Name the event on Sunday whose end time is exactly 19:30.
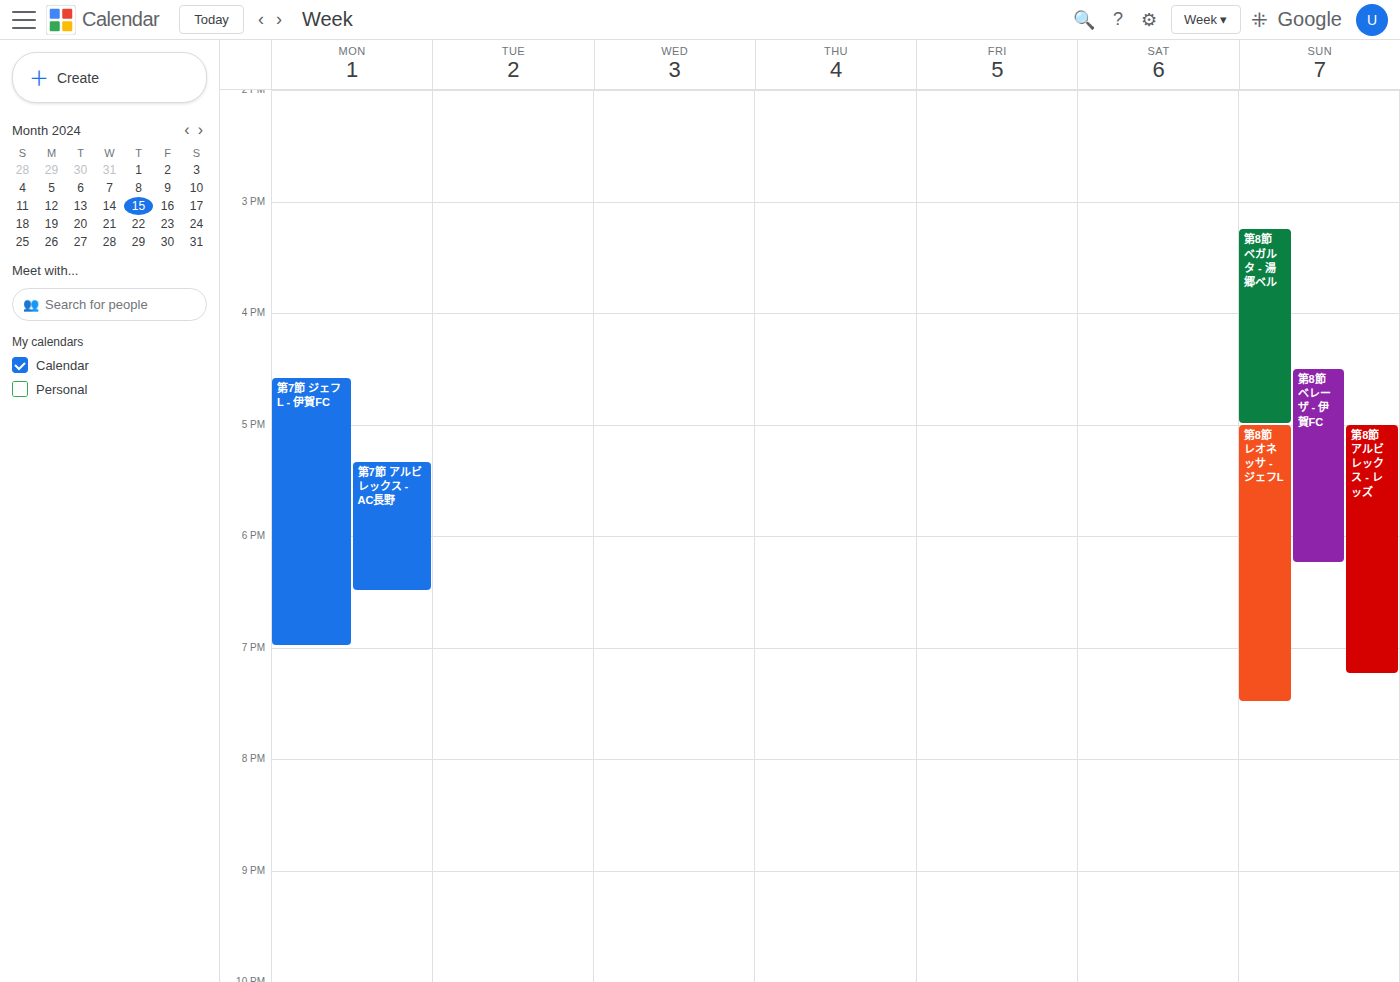
"第8節 レオネッサ - ジェフL"